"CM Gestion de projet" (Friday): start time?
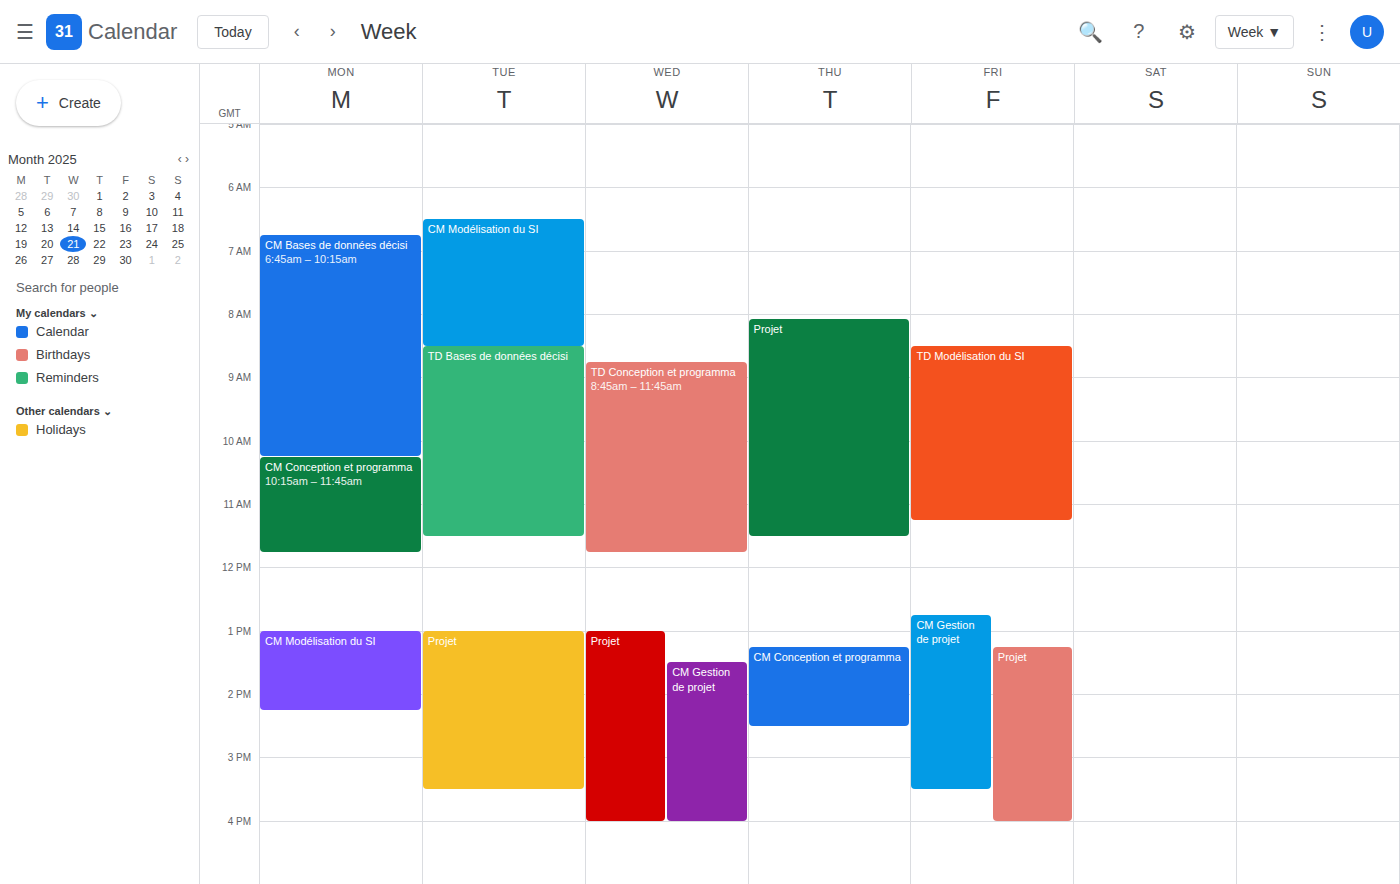
12:45 PM